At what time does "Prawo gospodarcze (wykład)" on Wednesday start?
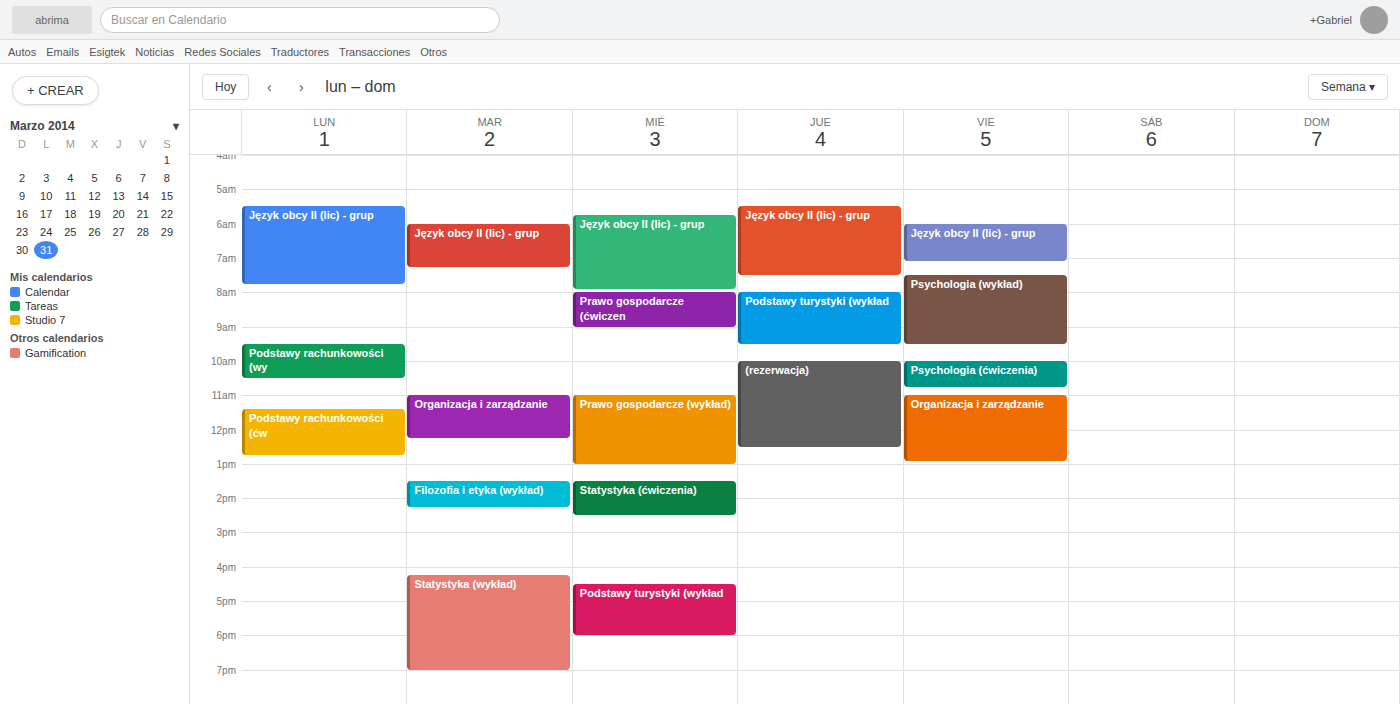
11:00